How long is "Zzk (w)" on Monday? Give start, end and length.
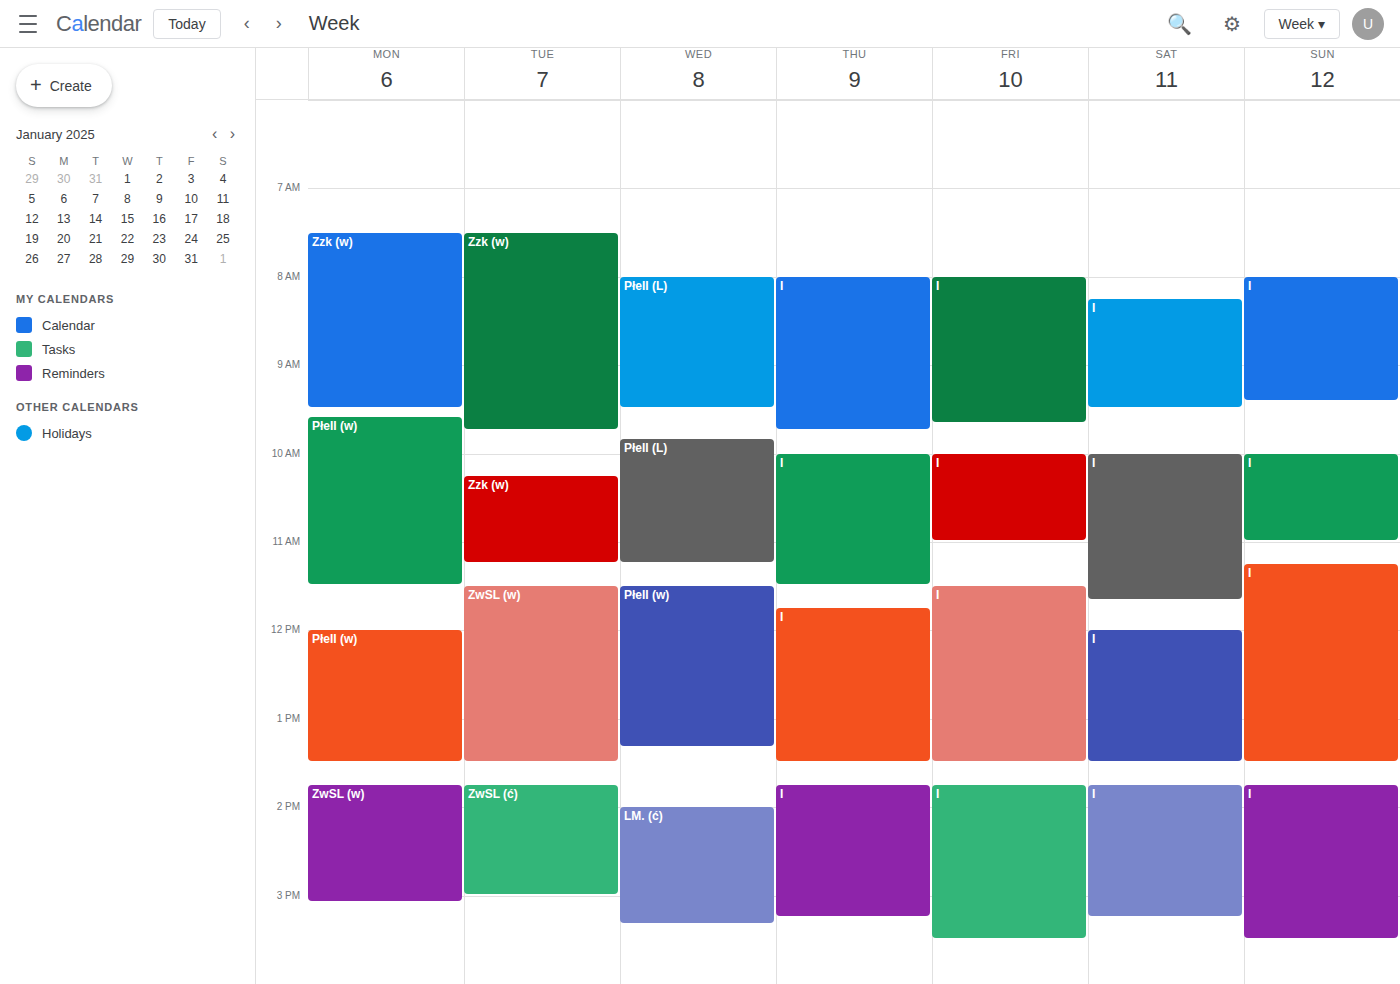
7:30 AM to 9:30 AM, 2 hours